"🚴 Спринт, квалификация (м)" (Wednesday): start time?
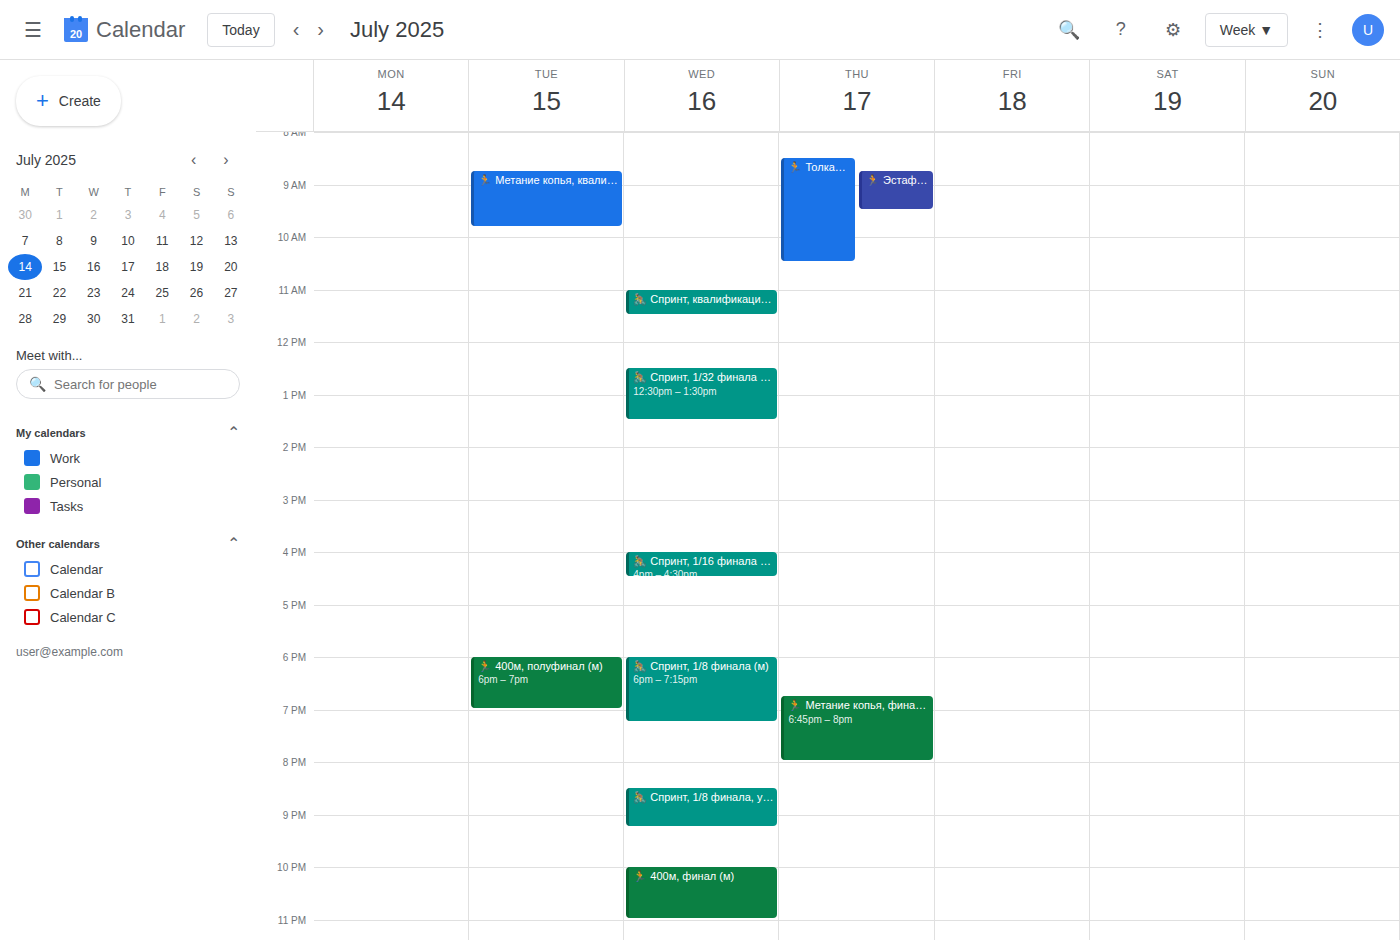
11:00